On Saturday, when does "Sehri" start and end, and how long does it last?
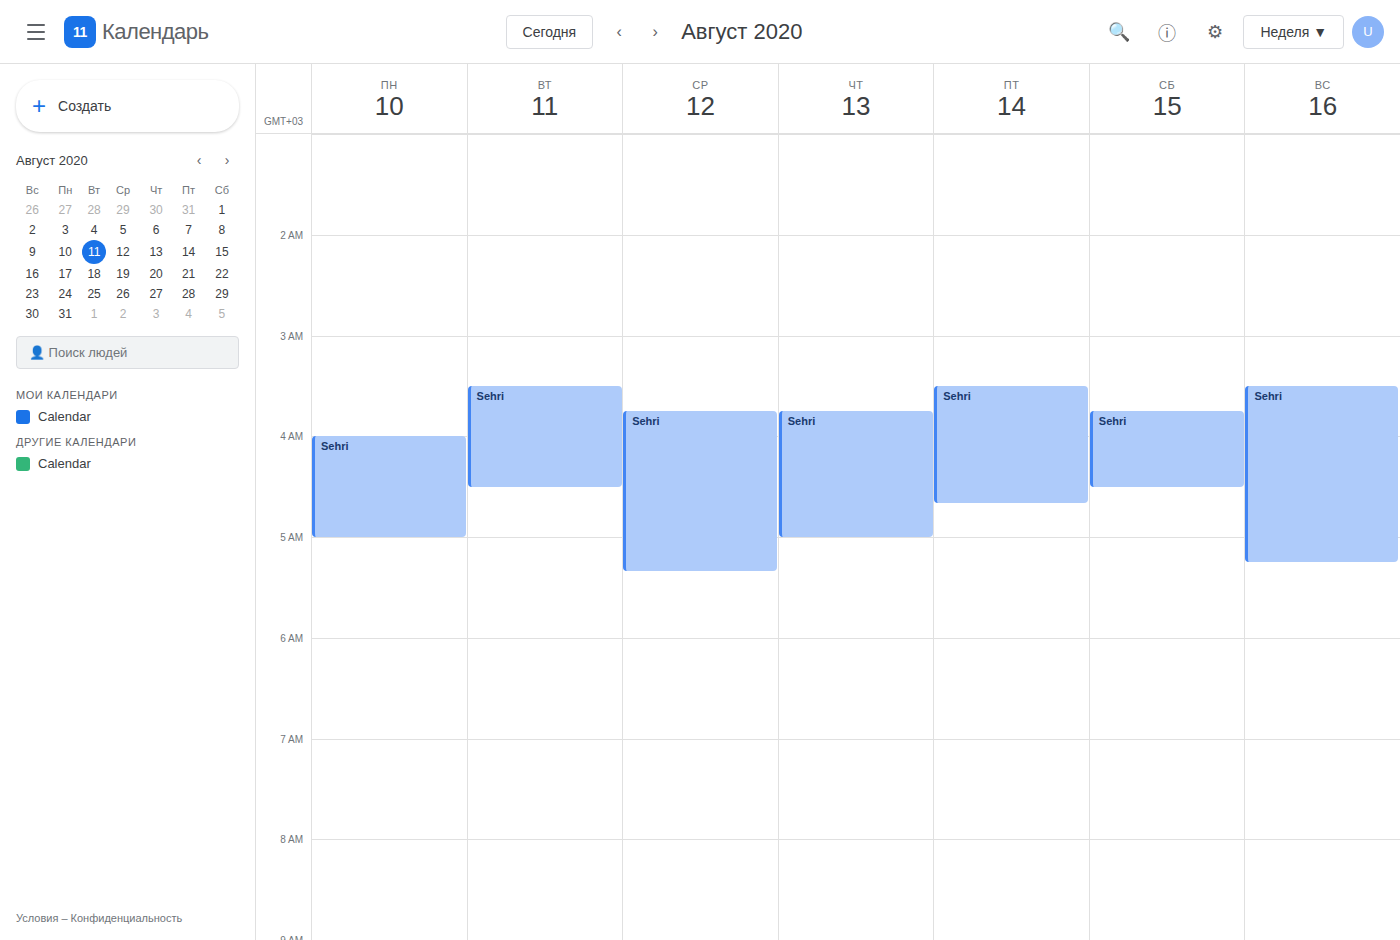
03:45 to 04:30, 45 minutes